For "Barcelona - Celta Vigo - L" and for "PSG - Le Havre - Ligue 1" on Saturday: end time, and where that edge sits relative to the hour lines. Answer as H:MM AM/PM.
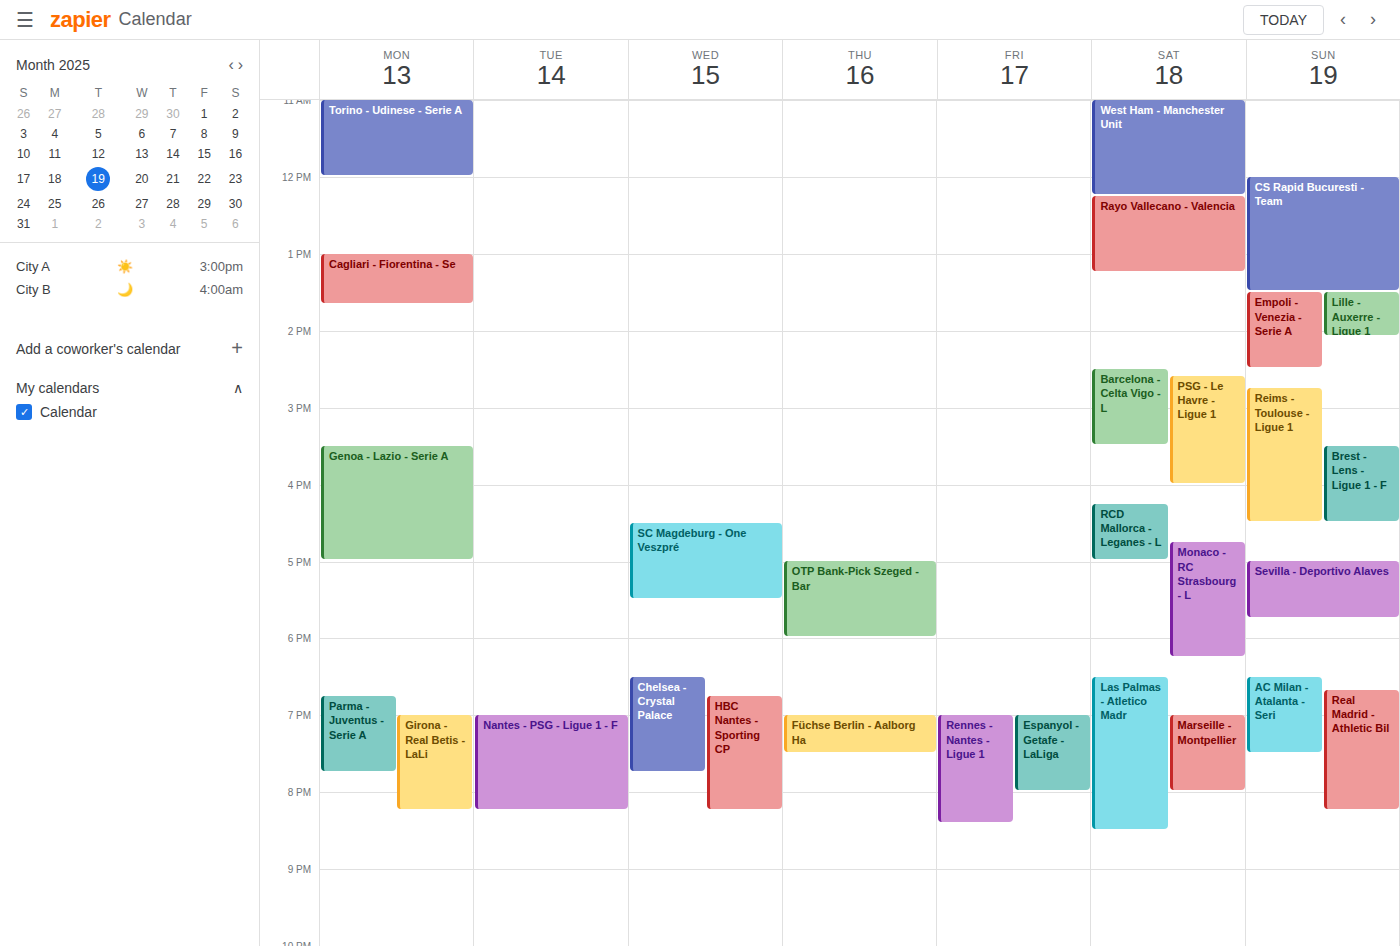
"Barcelona - Celta Vigo - L": 3:30 PM, halfway between the 3 PM and 4 PM lines. "PSG - Le Havre - Ligue 1": 4:00 PM, exactly on the 4 PM line.